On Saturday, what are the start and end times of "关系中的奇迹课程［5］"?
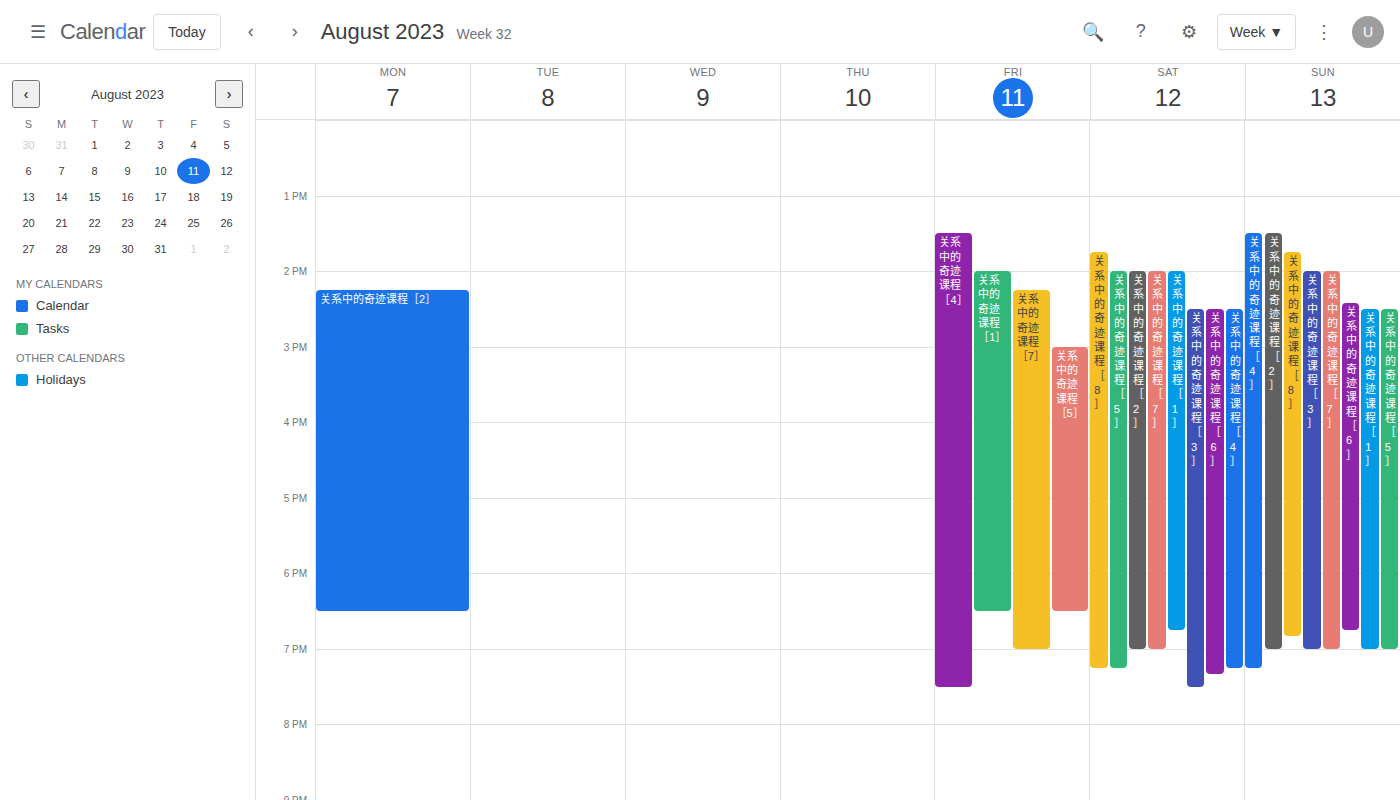
2:00 PM to 7:15 PM